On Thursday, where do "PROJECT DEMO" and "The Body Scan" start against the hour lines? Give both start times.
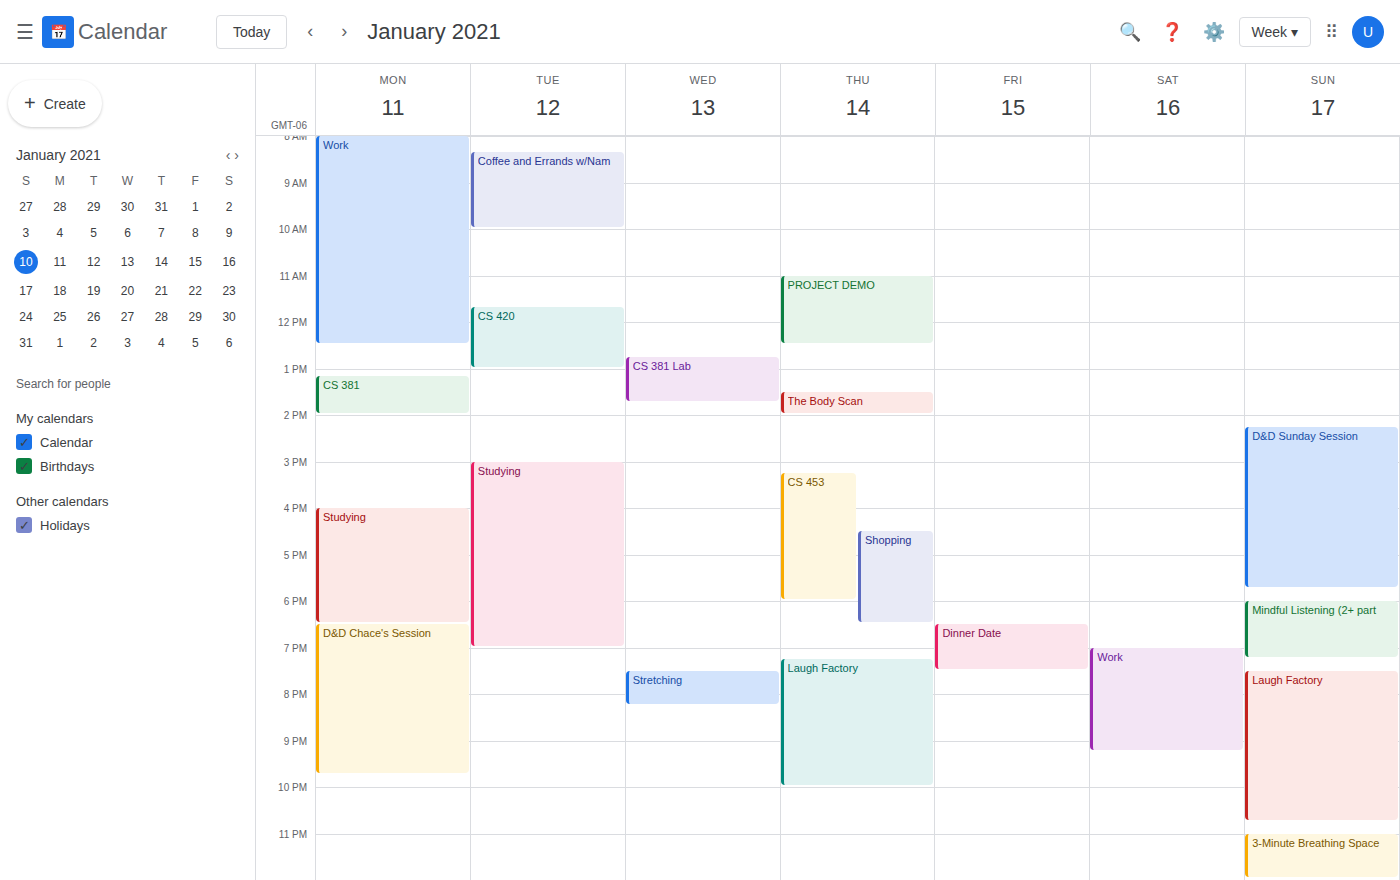
"PROJECT DEMO": 11:00 AM, exactly on the 11 AM line. "The Body Scan": 1:30 PM, halfway between the 1 PM and 2 PM lines.